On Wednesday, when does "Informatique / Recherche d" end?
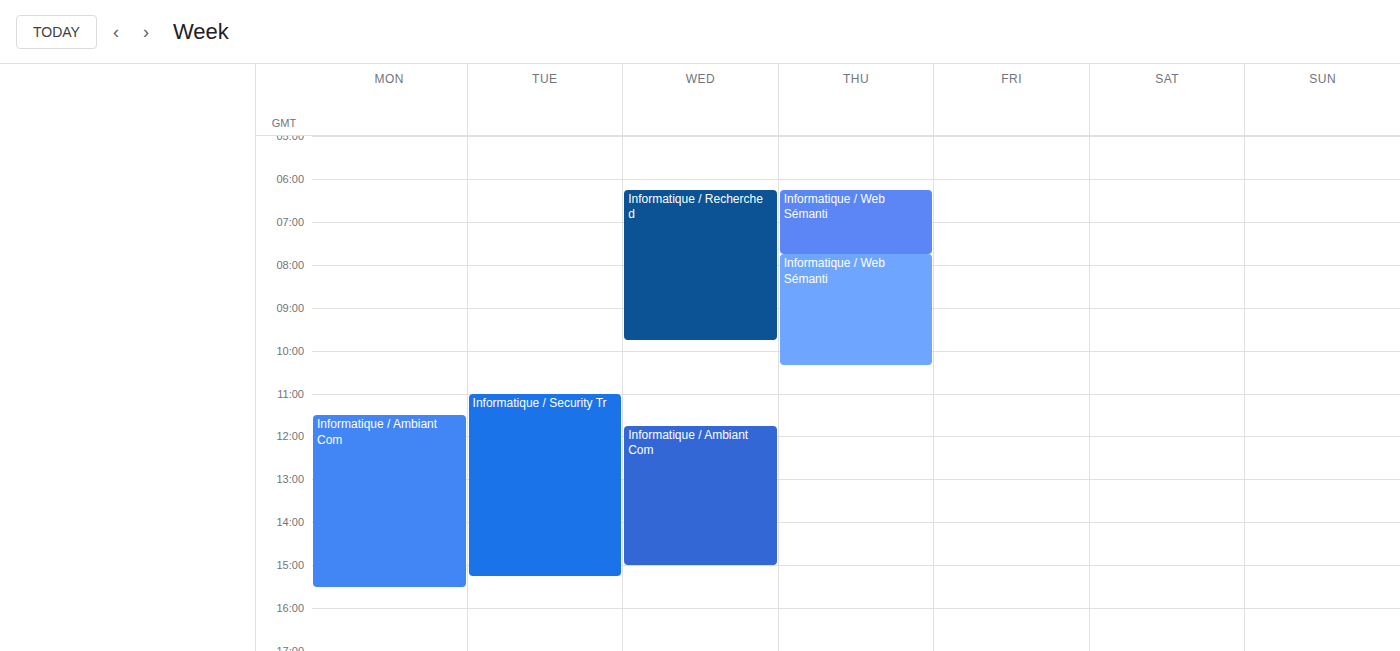
9:45 AM